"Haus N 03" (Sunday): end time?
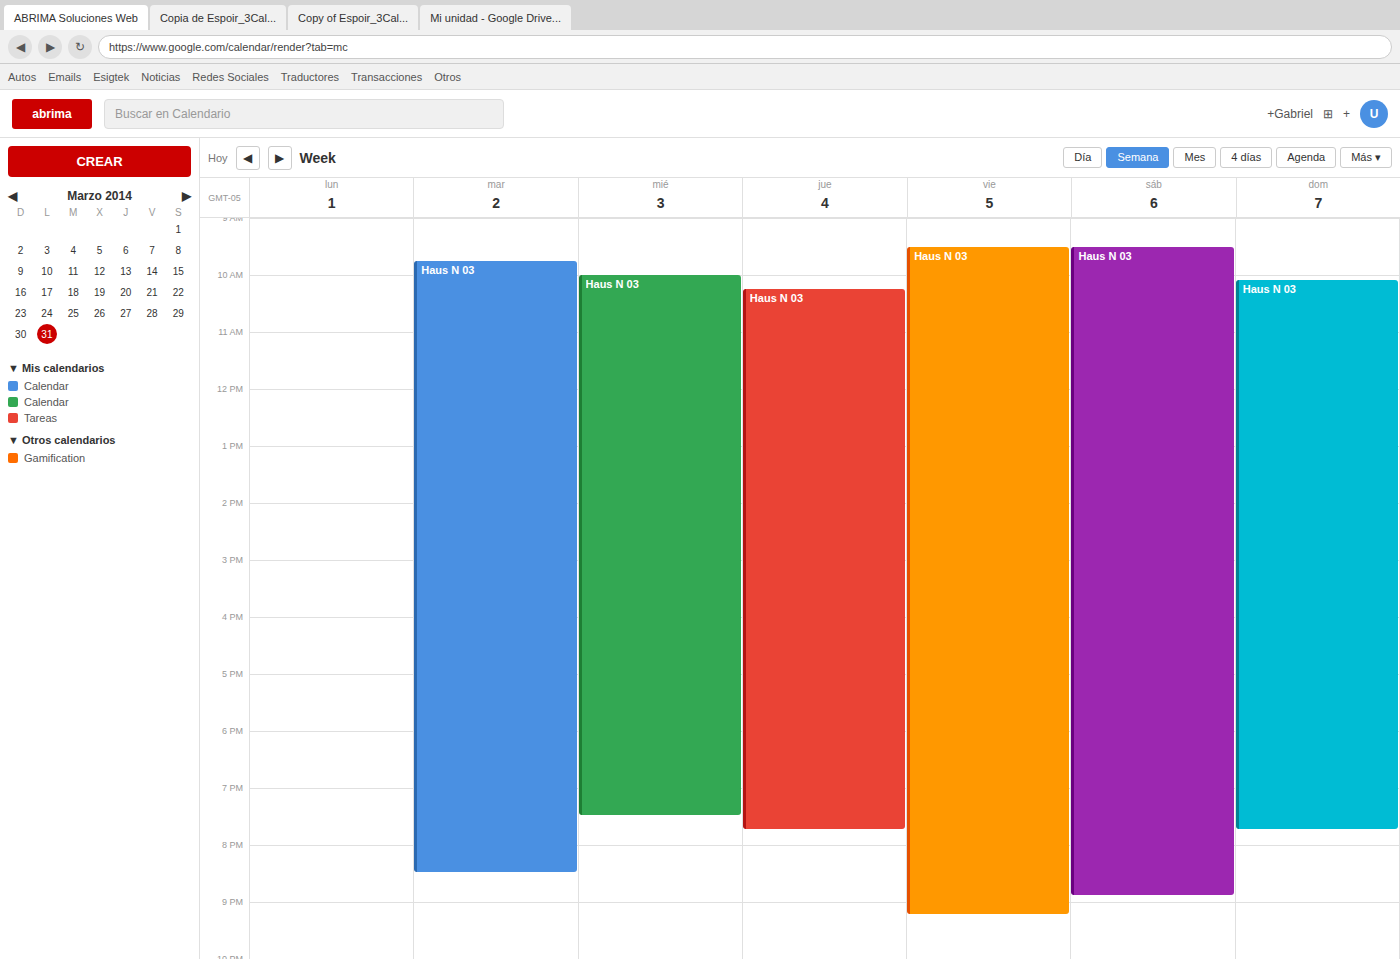
7:45 PM